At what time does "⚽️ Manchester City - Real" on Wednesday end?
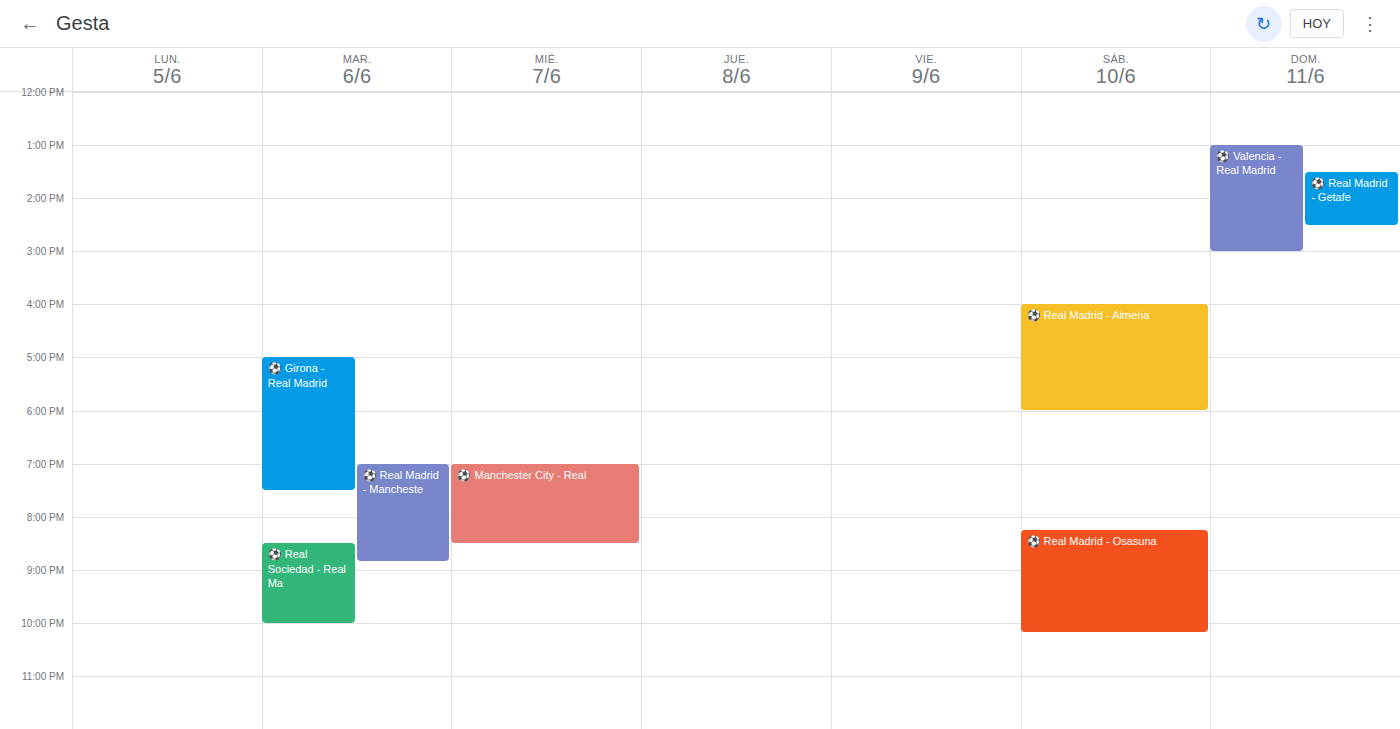
8:30 PM